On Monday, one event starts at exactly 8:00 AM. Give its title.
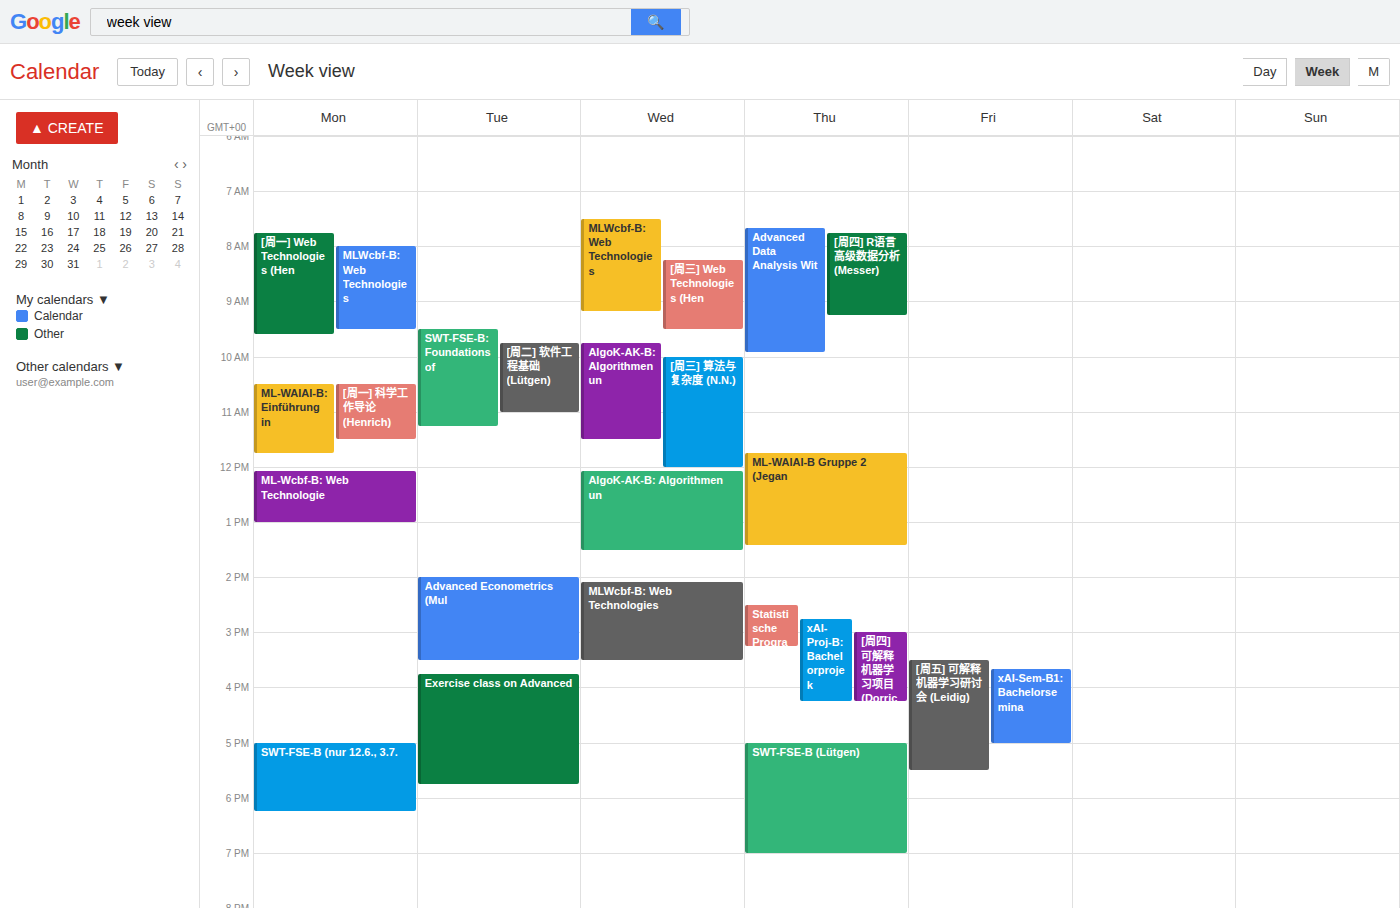
"MLWcbf-B: Web Technologies"